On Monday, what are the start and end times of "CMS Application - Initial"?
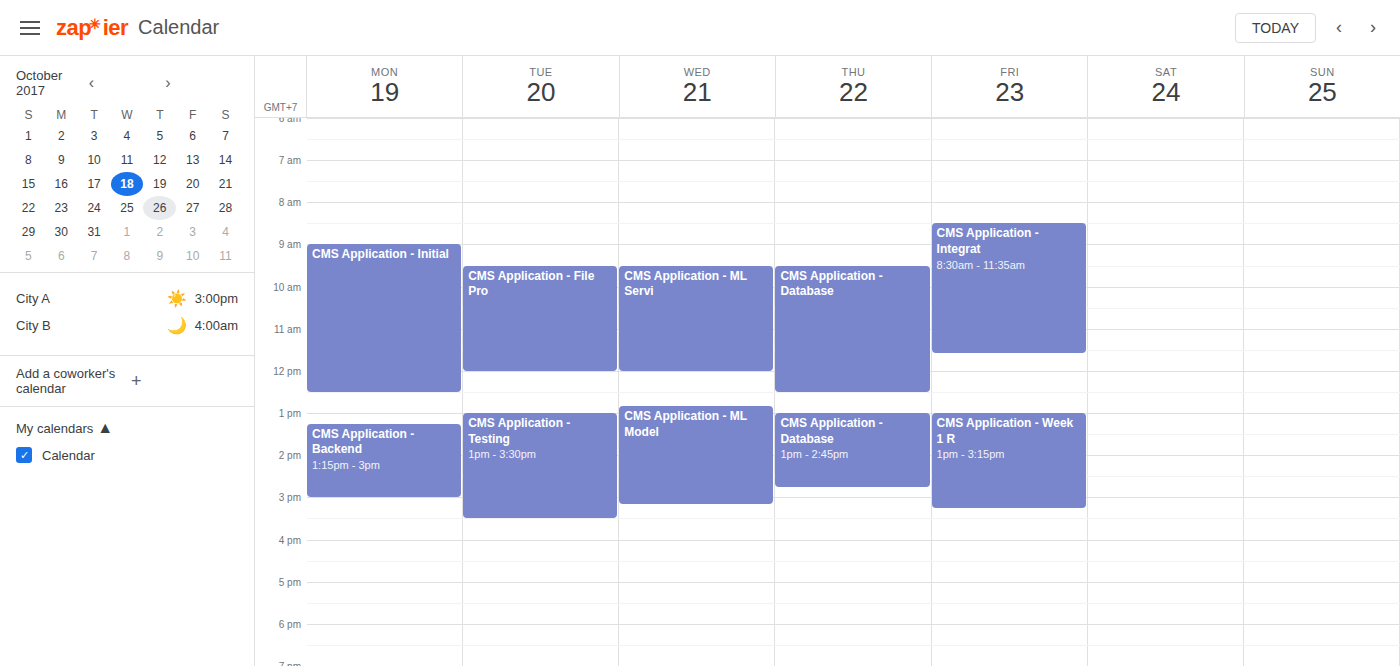
9:00 AM to 12:30 PM